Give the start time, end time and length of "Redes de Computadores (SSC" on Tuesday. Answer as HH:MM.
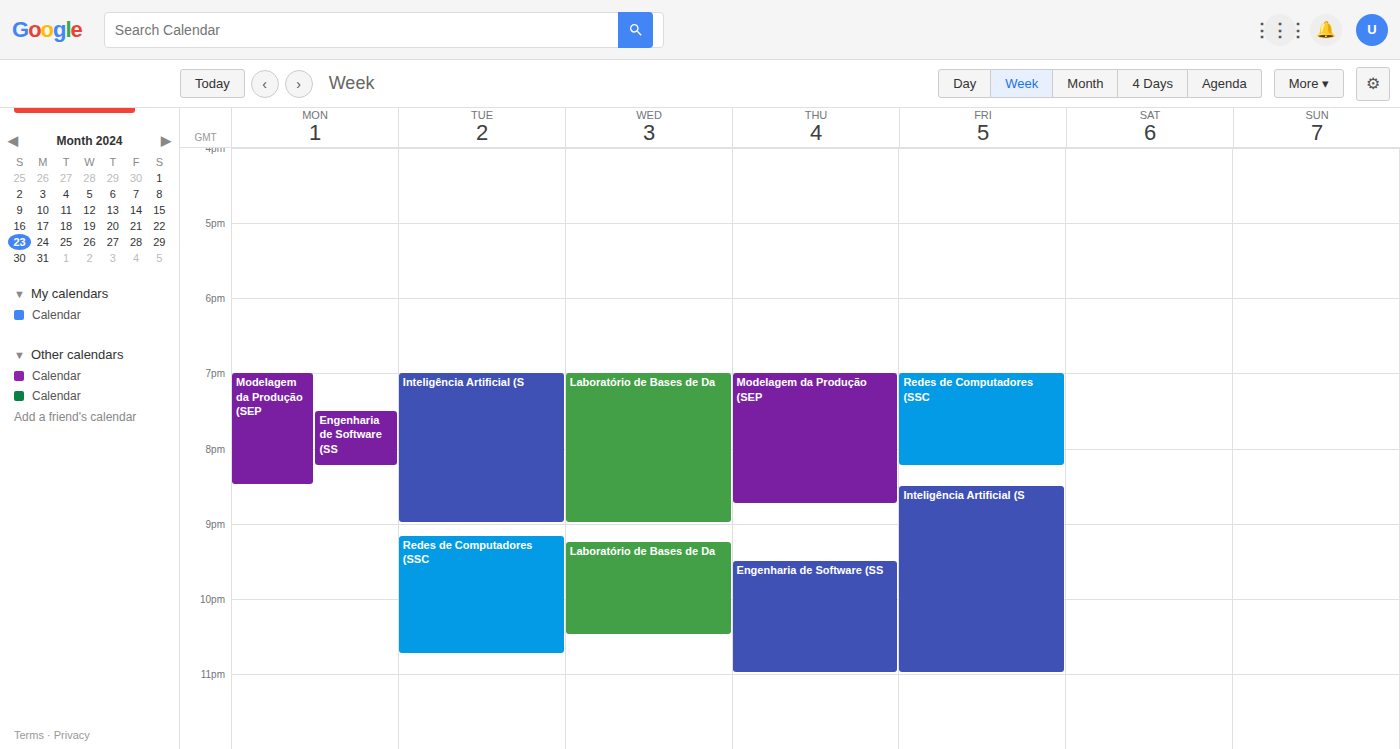
21:10 to 22:45, 1 hour 35 minutes